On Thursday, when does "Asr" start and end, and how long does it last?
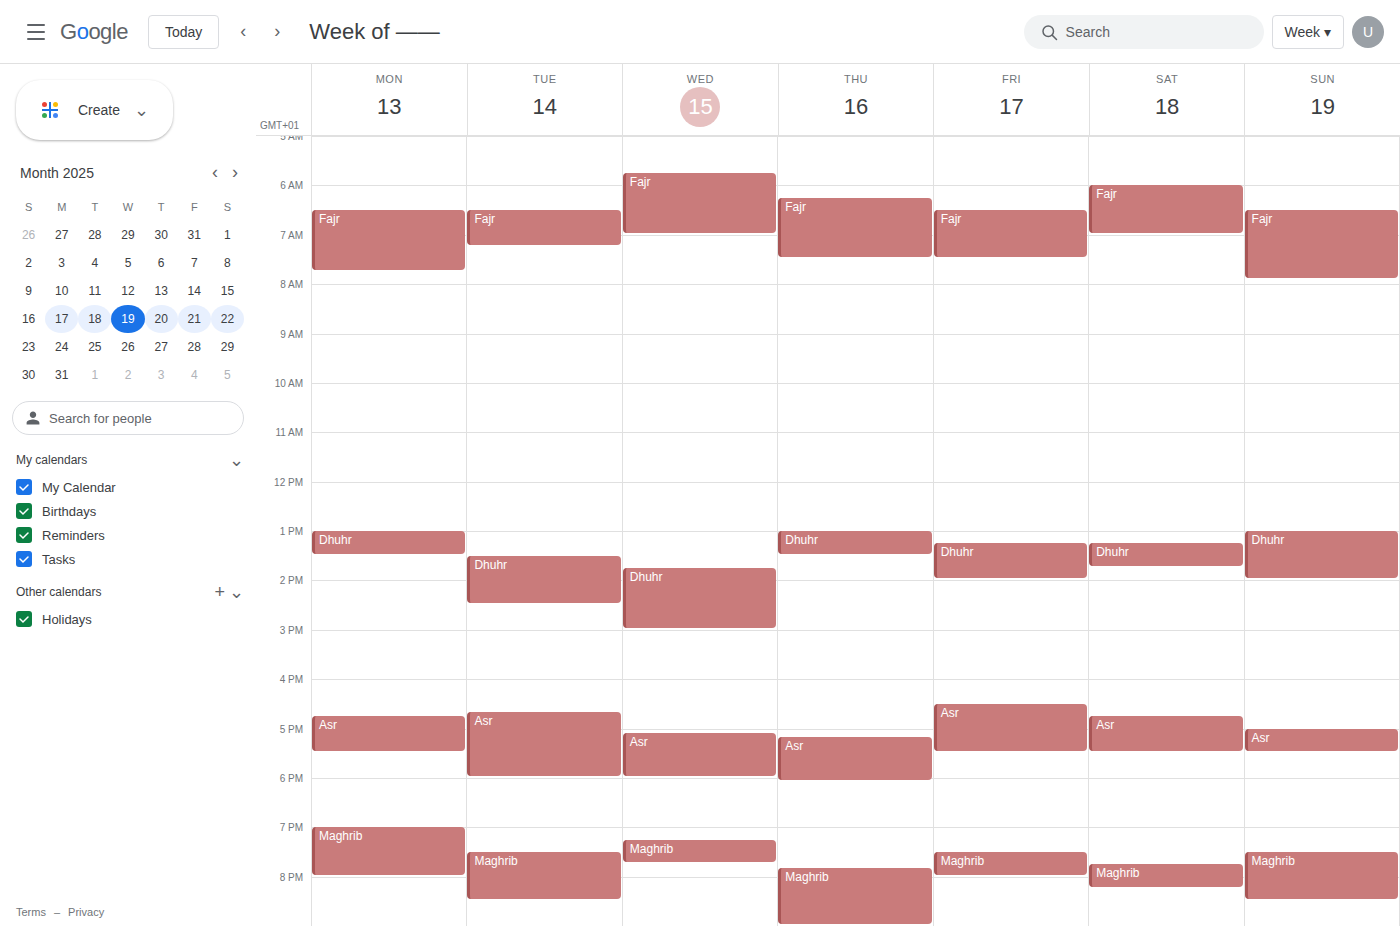
5:10 PM to 6:05 PM, 55 minutes